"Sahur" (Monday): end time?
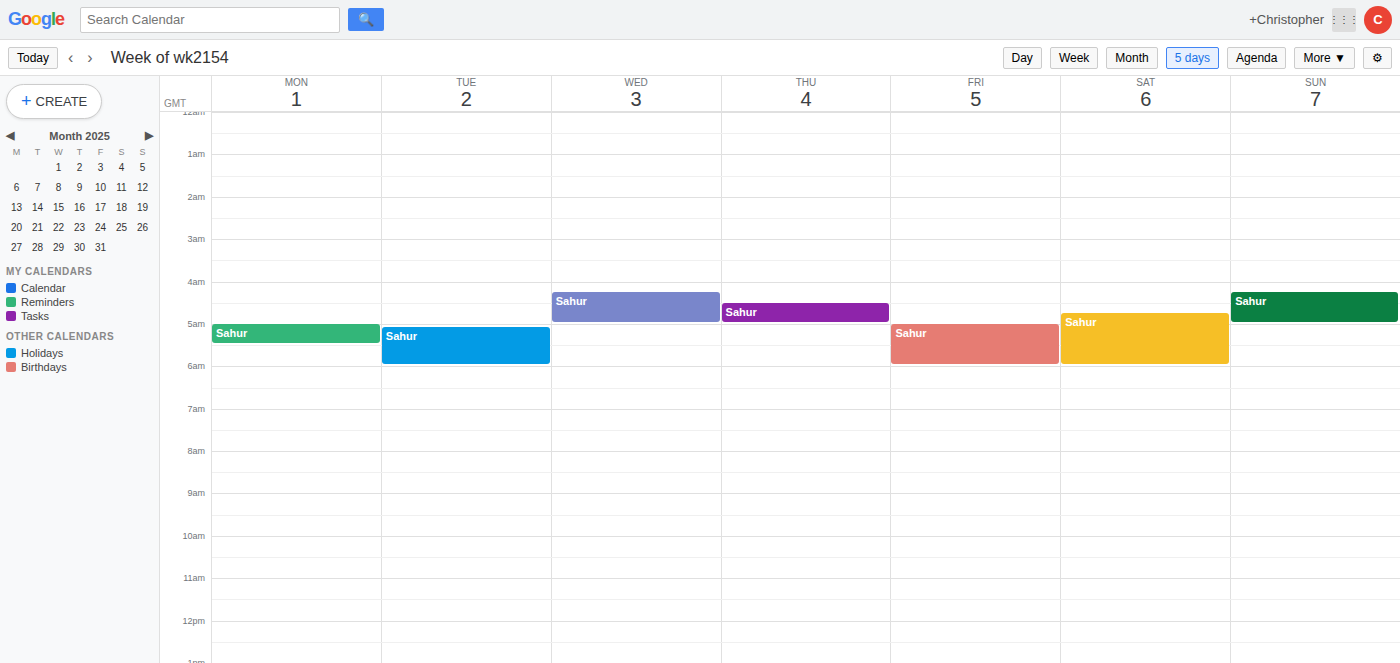
5:30 AM